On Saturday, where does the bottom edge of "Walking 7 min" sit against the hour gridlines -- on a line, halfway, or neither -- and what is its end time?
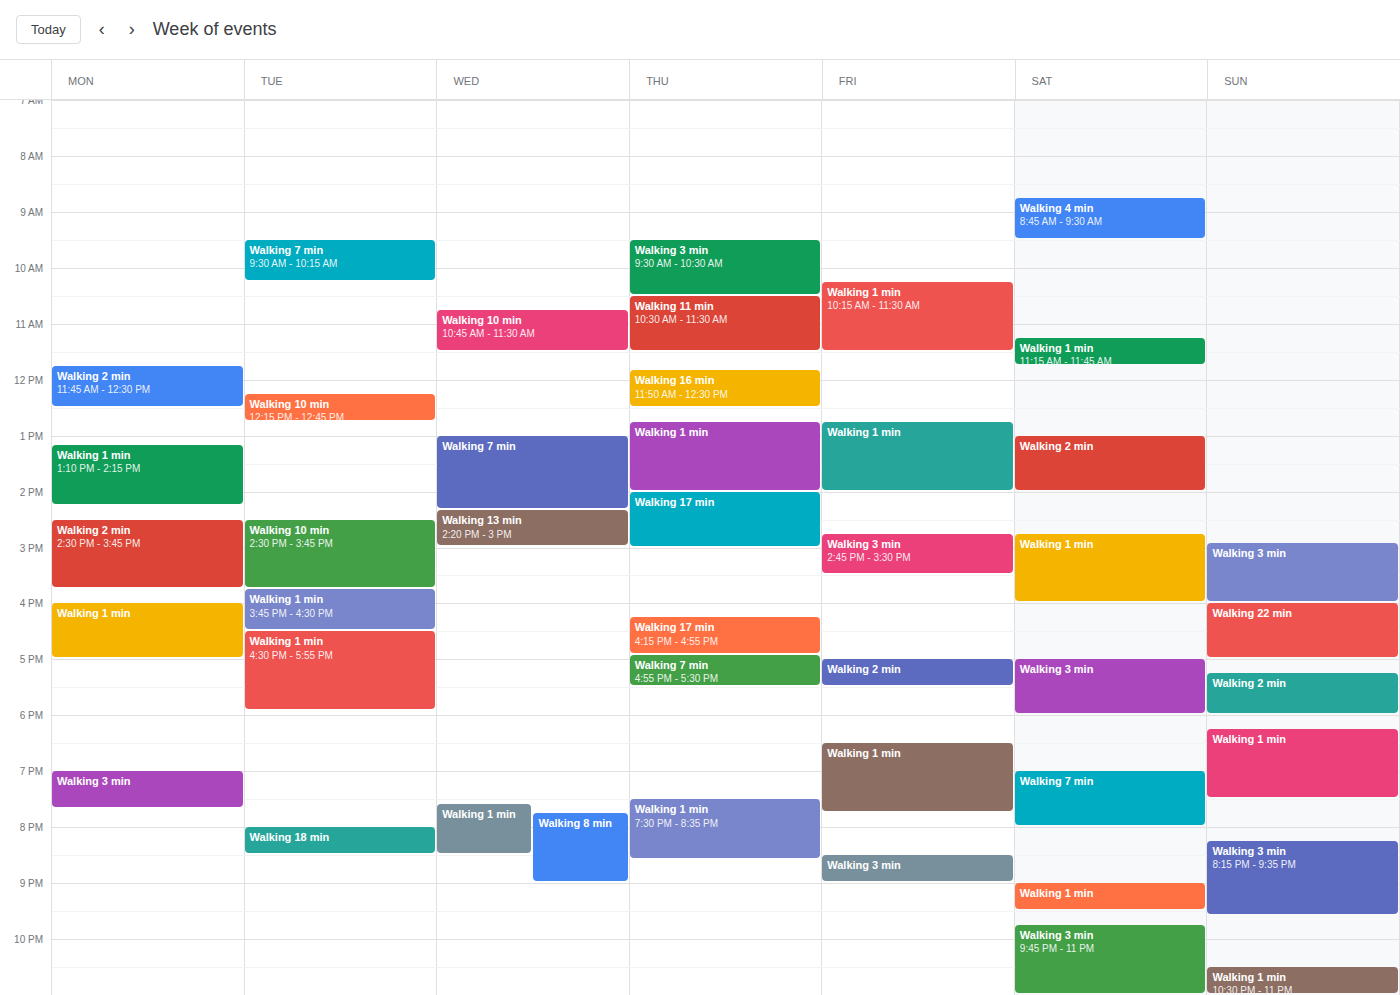
8:00 PM -- exactly on the 8 PM line.